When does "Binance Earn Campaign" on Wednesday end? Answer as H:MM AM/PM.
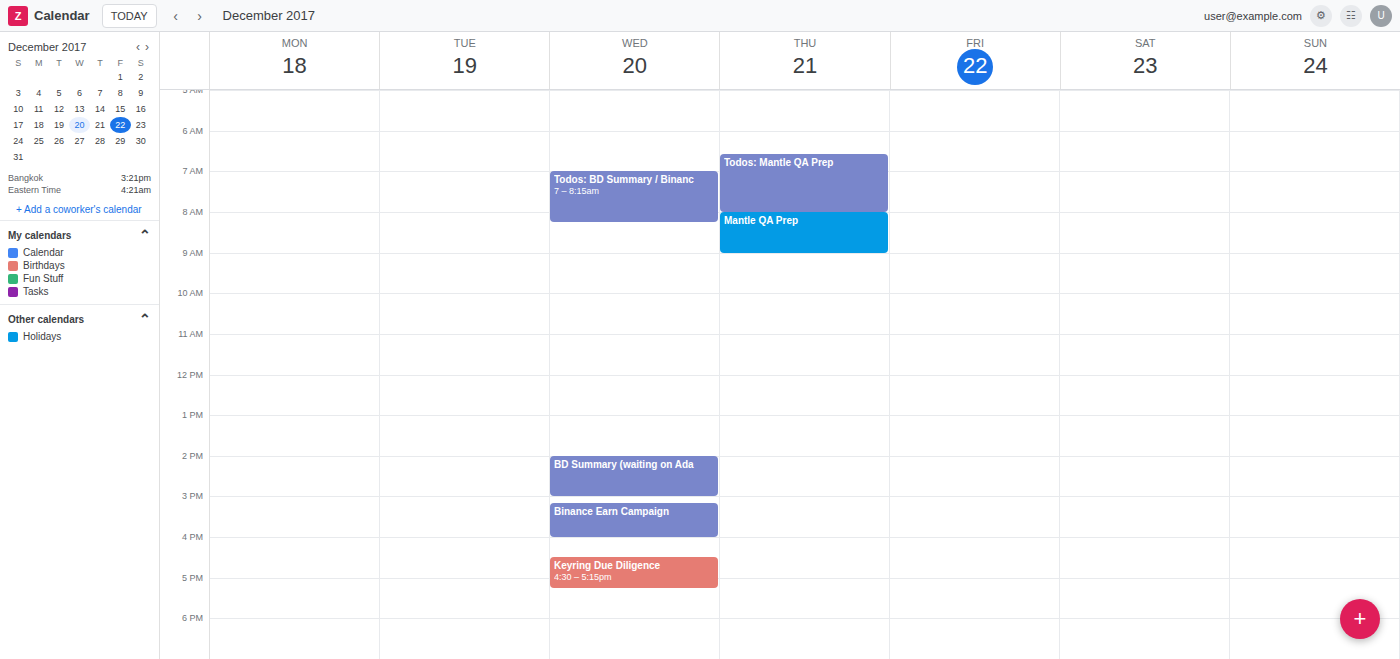
4:00 PM